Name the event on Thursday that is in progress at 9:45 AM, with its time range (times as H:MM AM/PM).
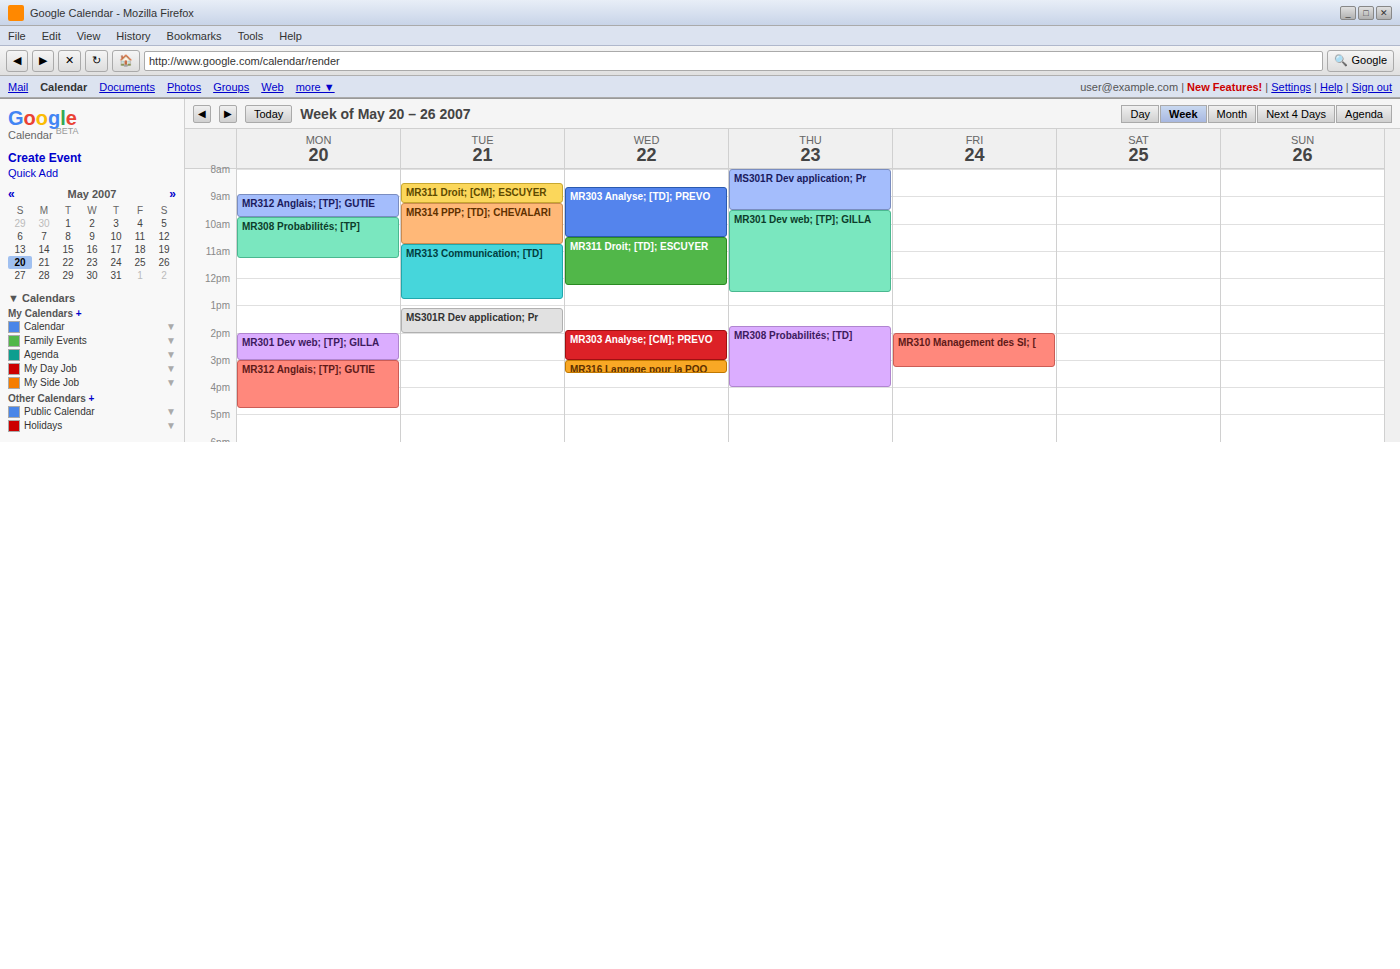
"MR301 Dev web; [TP]; GILLA", 9:30 AM to 12:30 PM